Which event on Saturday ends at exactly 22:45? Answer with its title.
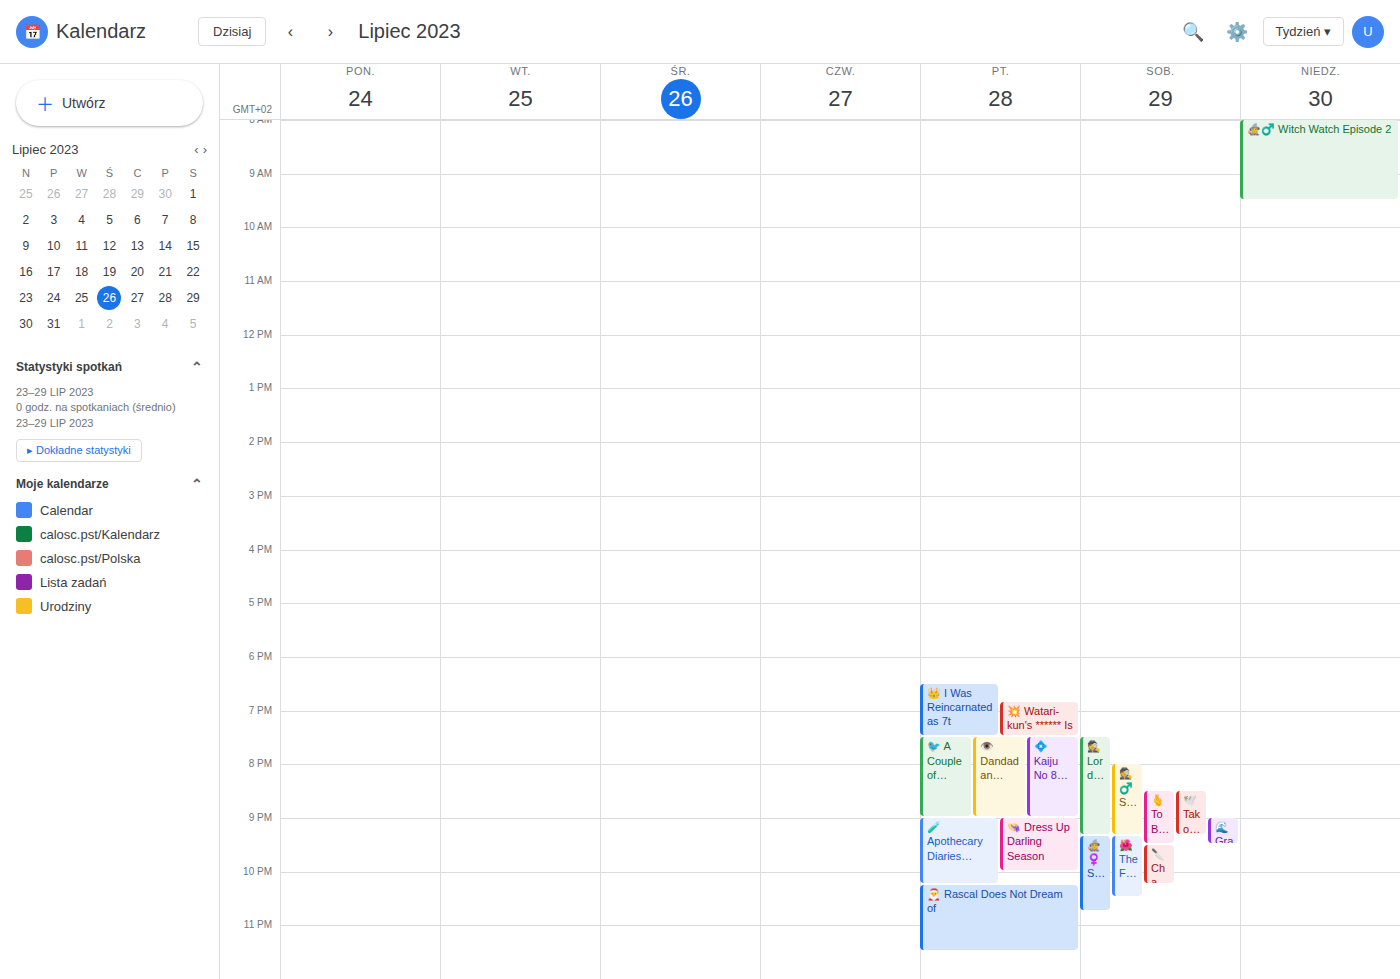
"🧙♀️ Secrets of the Silent"